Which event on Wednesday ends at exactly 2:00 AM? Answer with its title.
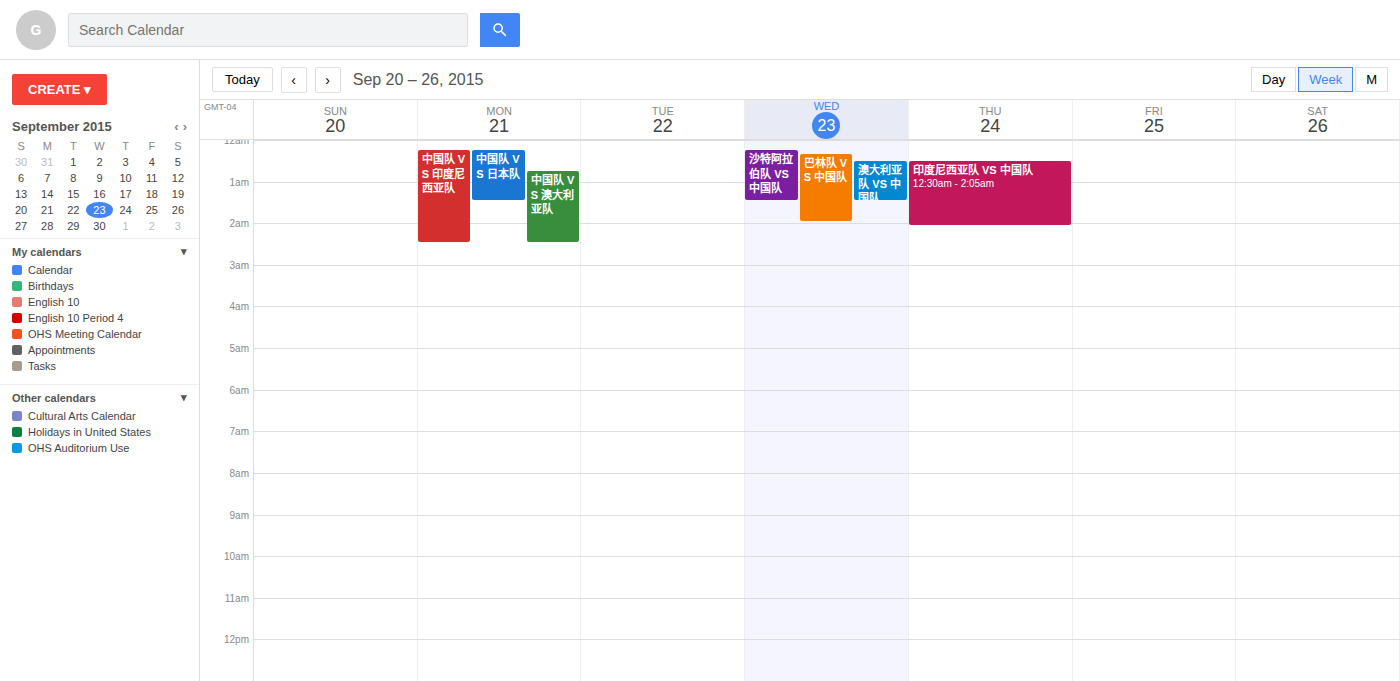
"巴林队 VS 中国队"